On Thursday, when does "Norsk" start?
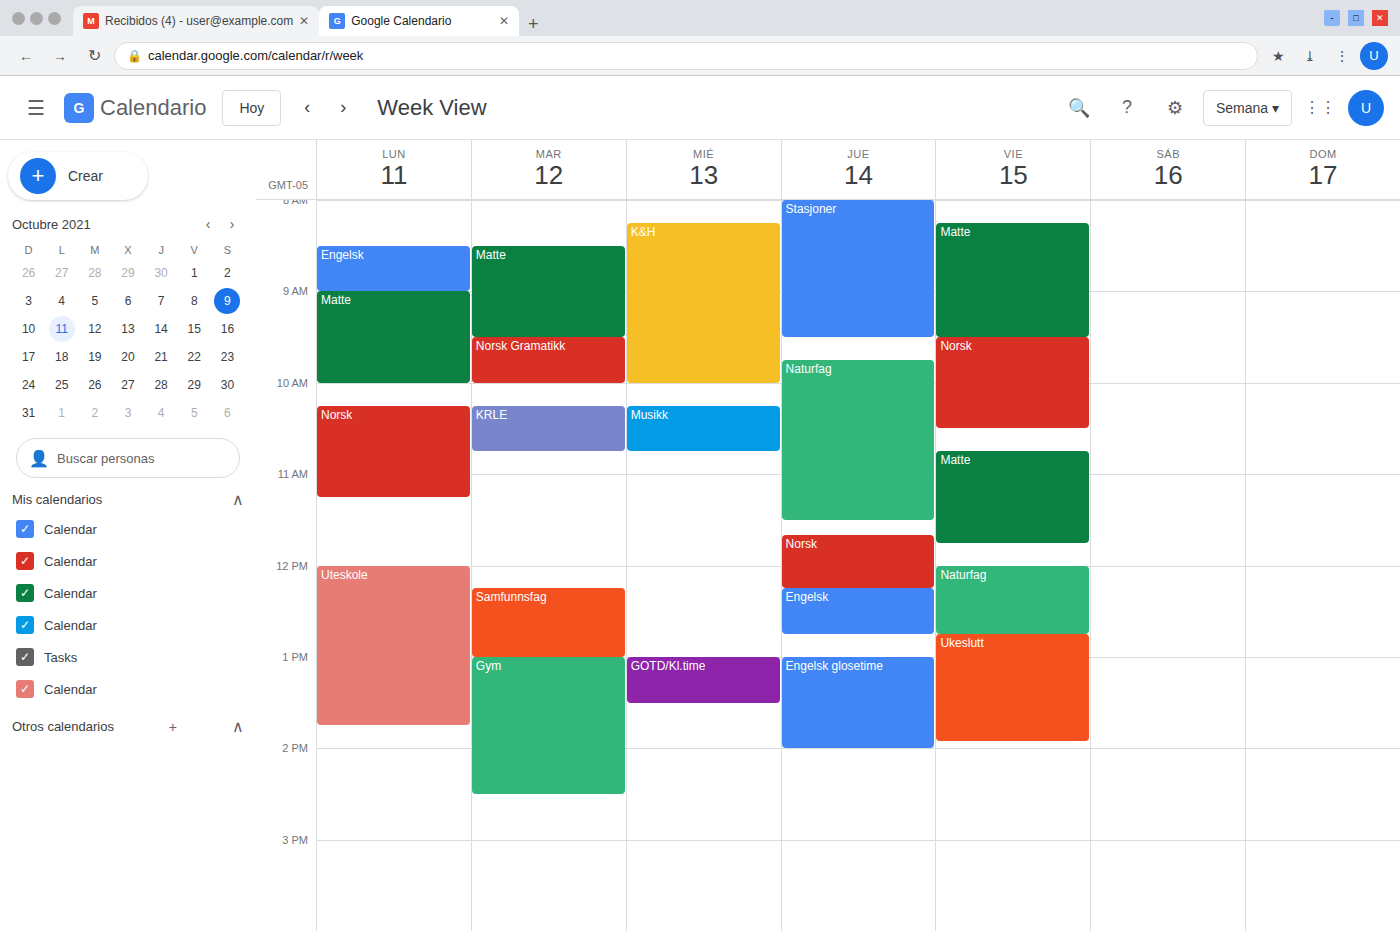
11:40 AM